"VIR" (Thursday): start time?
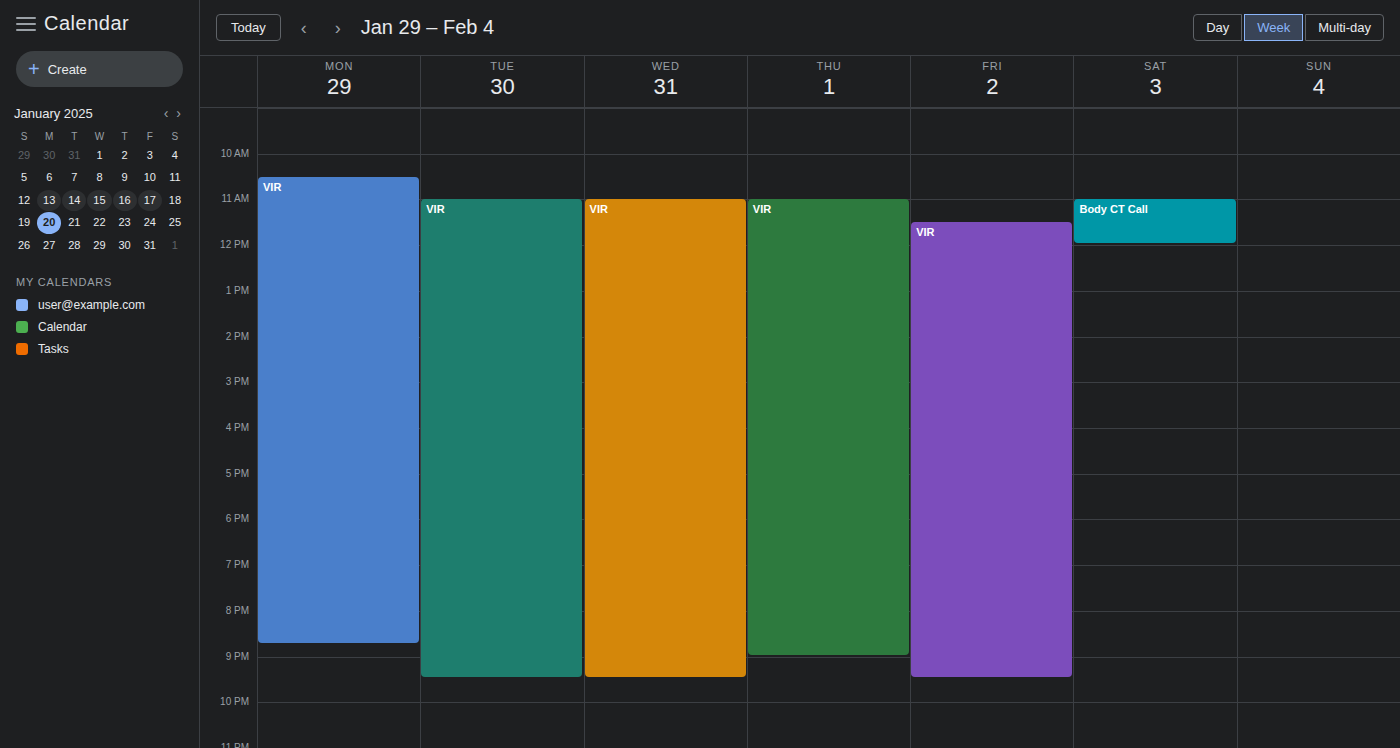
11:00 AM